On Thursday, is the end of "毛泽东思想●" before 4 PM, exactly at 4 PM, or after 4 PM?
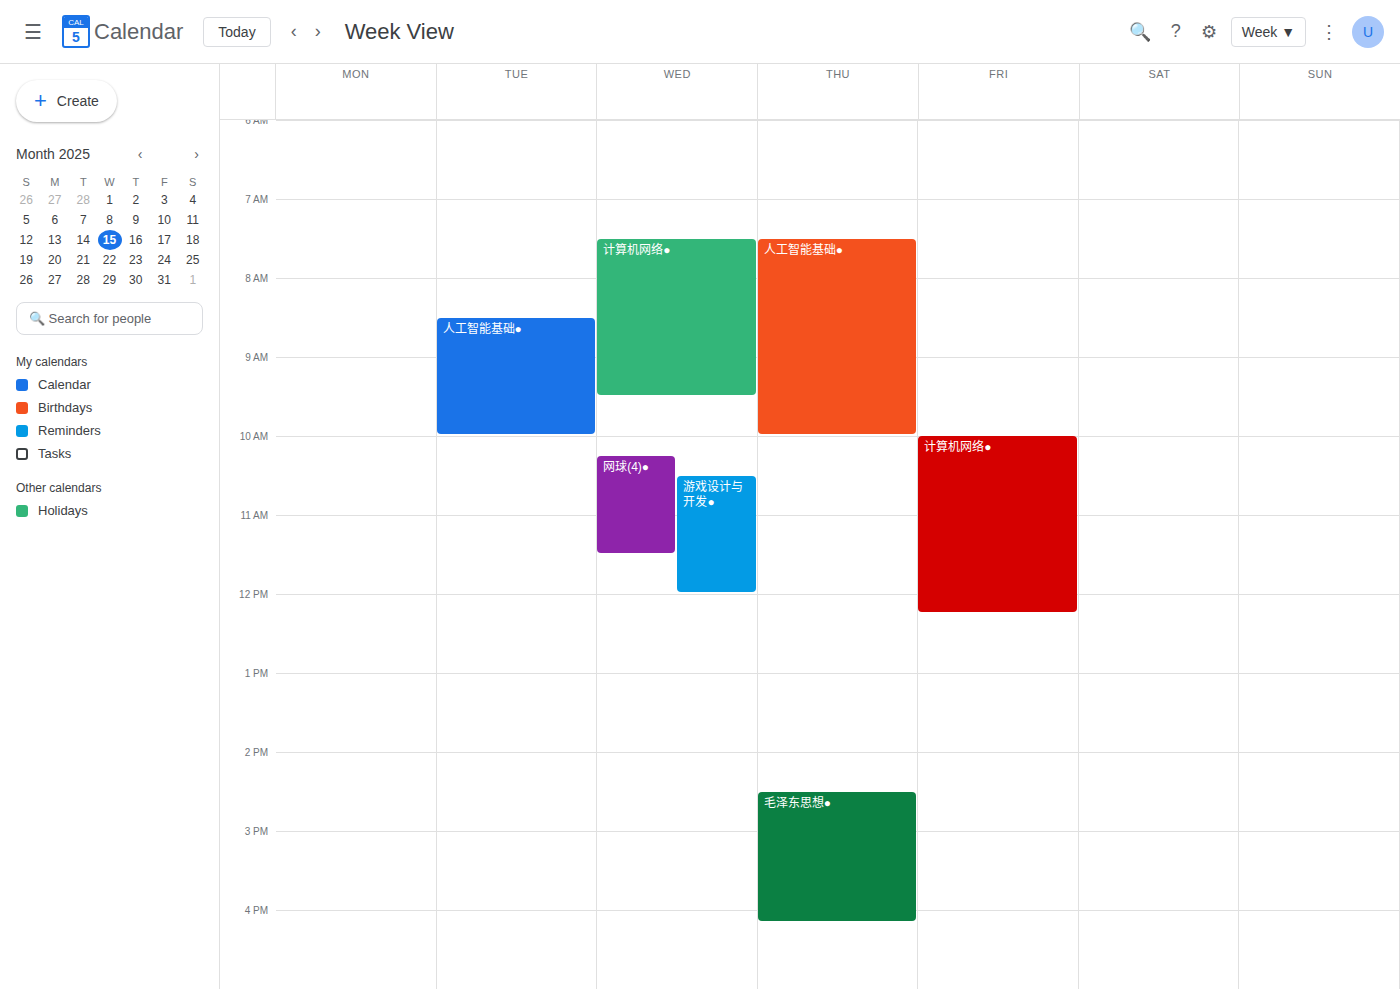
4:10 PM -- after 4 PM, 10 minutes below the 4 PM line.